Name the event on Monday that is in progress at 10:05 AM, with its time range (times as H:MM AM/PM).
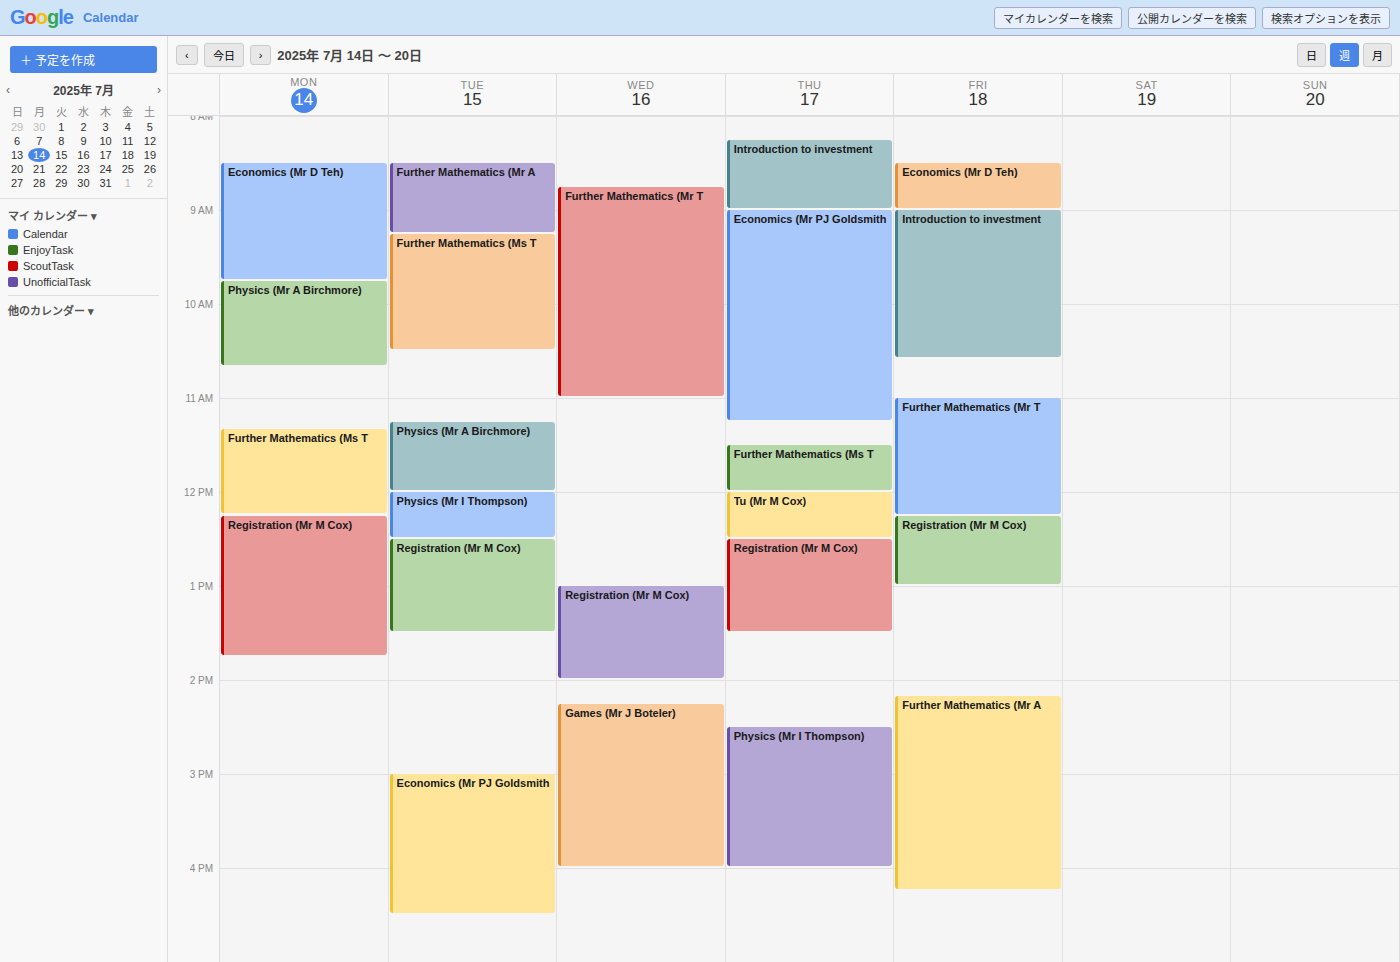
"Physics (Mr A Birchmore)", 9:45 AM to 10:40 AM